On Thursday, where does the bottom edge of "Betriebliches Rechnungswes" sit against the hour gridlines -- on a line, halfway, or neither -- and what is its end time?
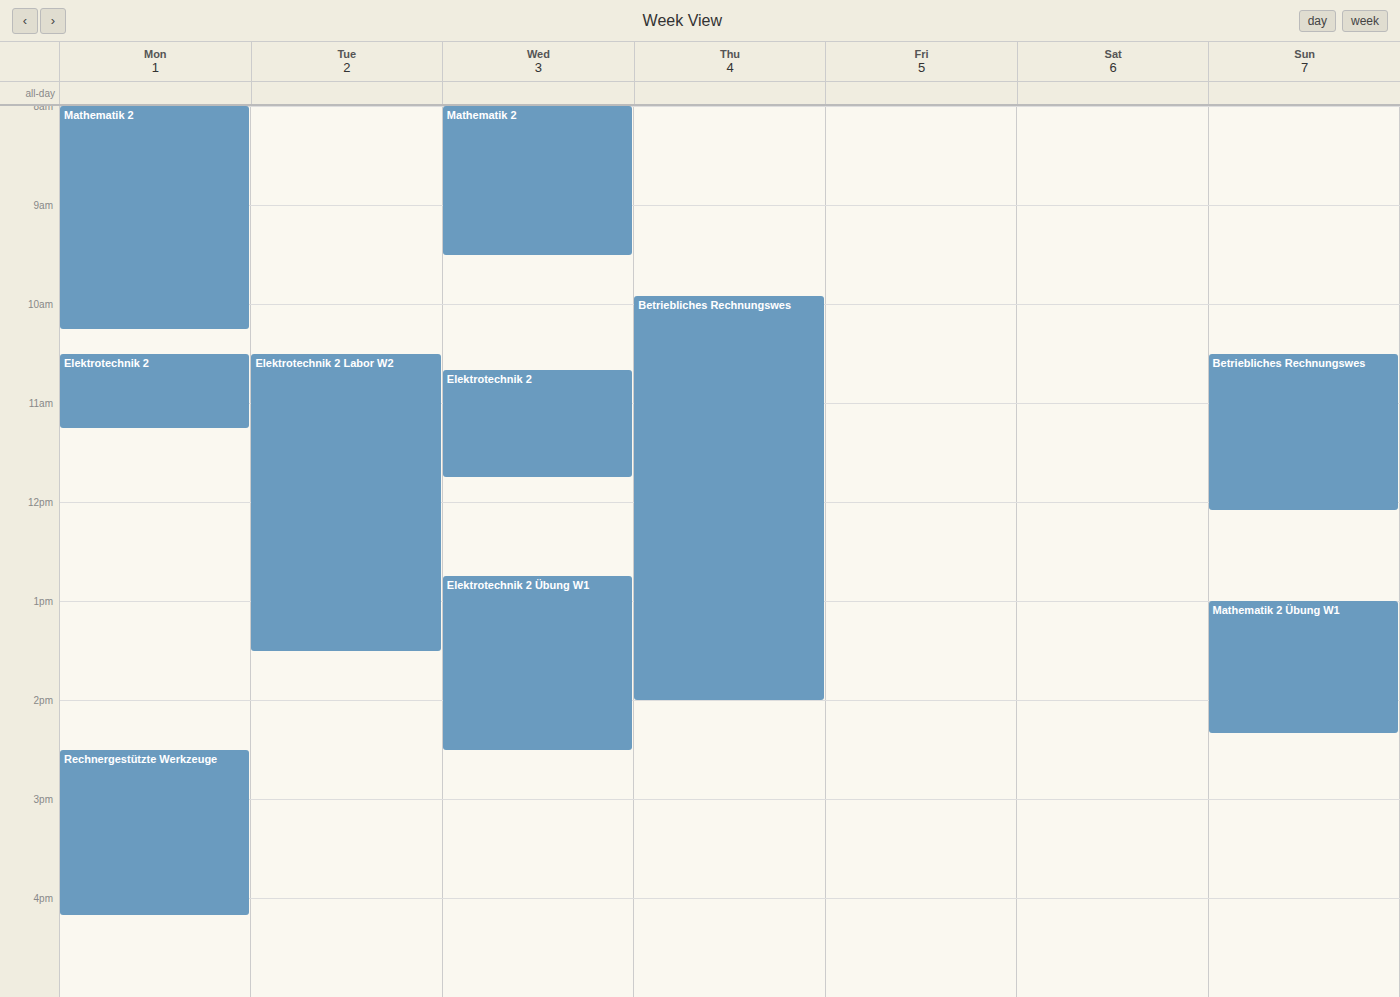
2:00 PM -- exactly on the 2 PM line.